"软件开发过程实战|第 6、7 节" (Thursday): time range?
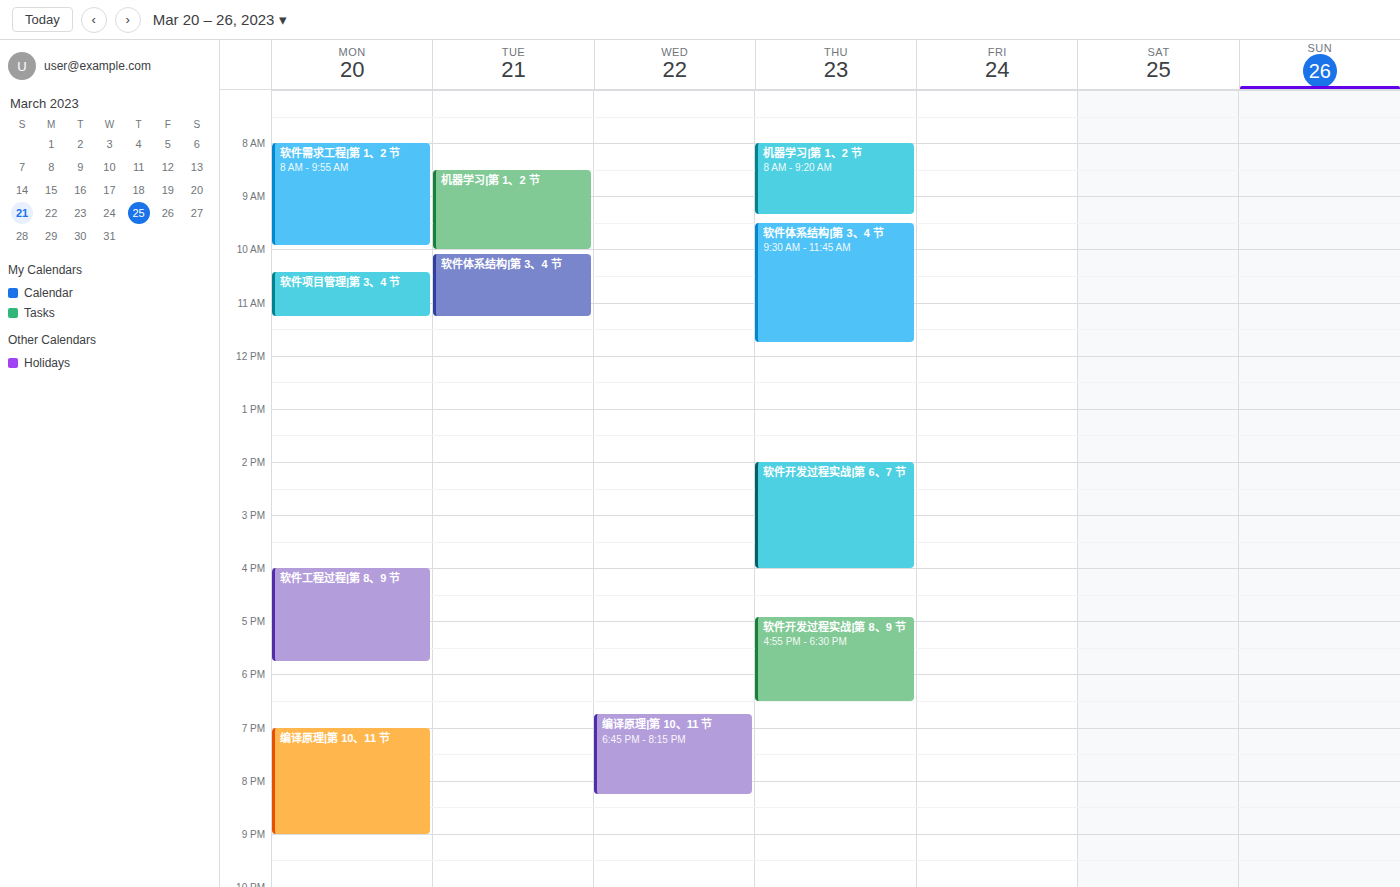
2:00 PM to 4:00 PM